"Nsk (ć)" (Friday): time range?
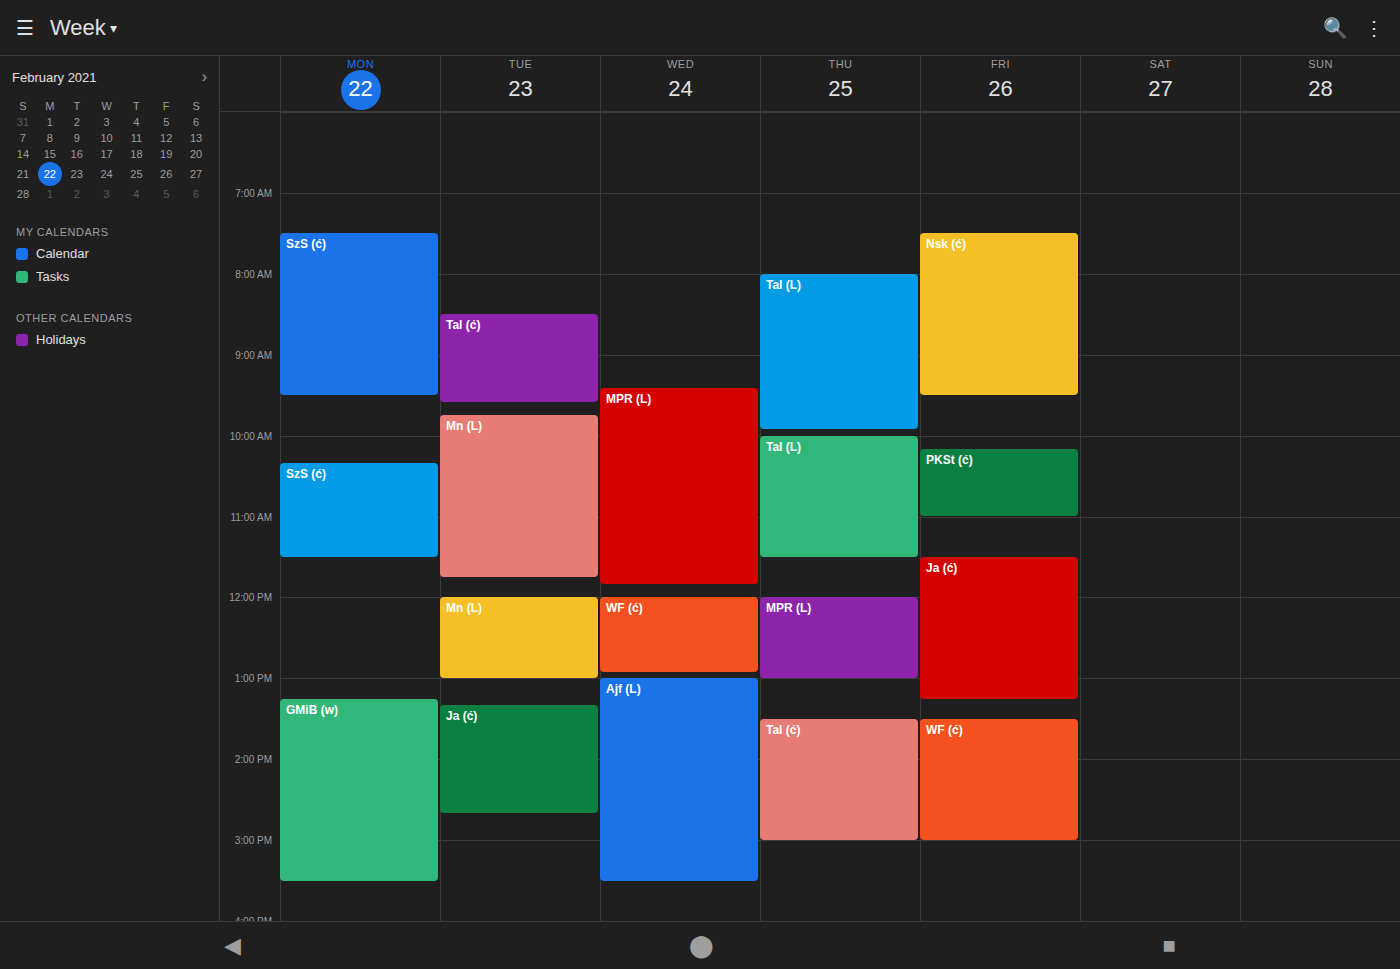
7:30 AM to 9:30 AM